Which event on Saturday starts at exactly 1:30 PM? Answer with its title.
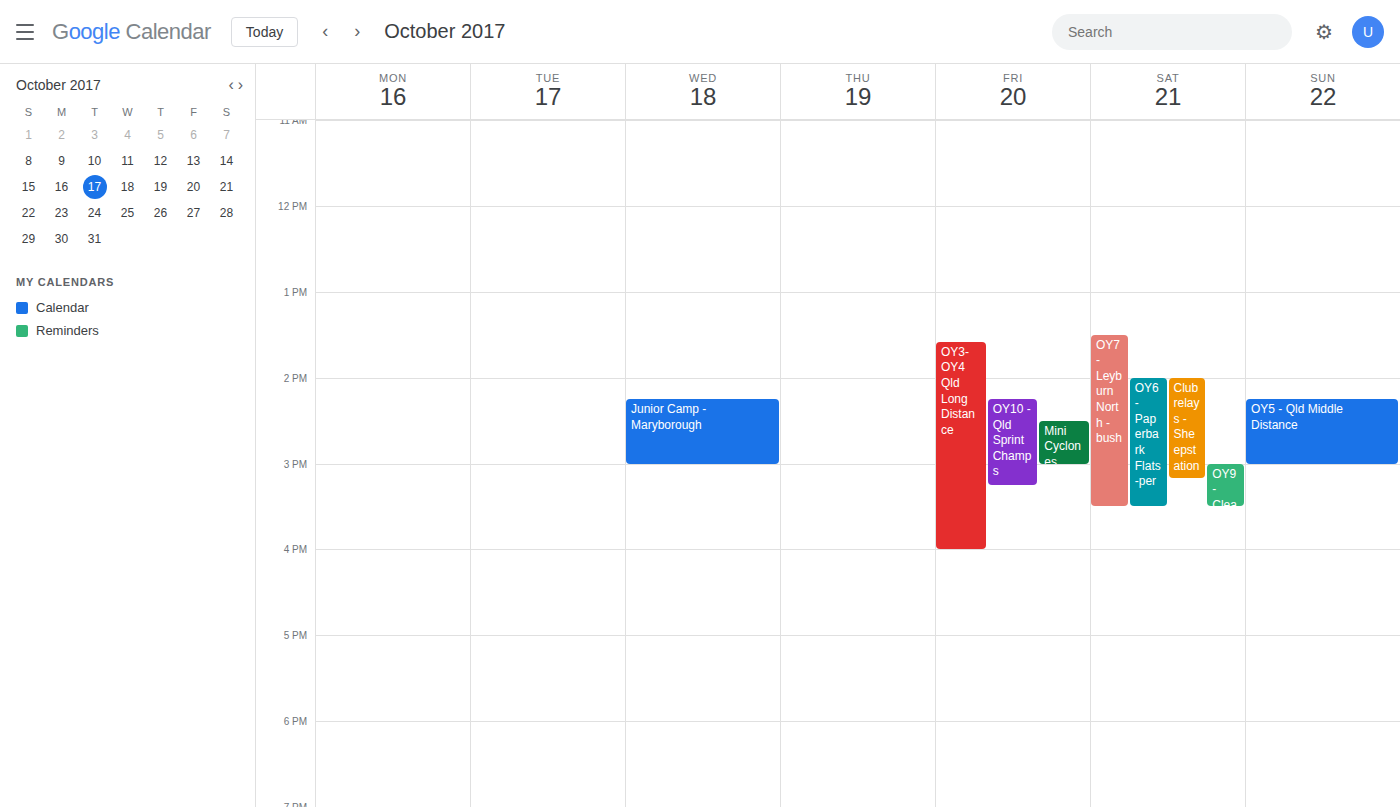
"OY7 - Leyburn North - bush"